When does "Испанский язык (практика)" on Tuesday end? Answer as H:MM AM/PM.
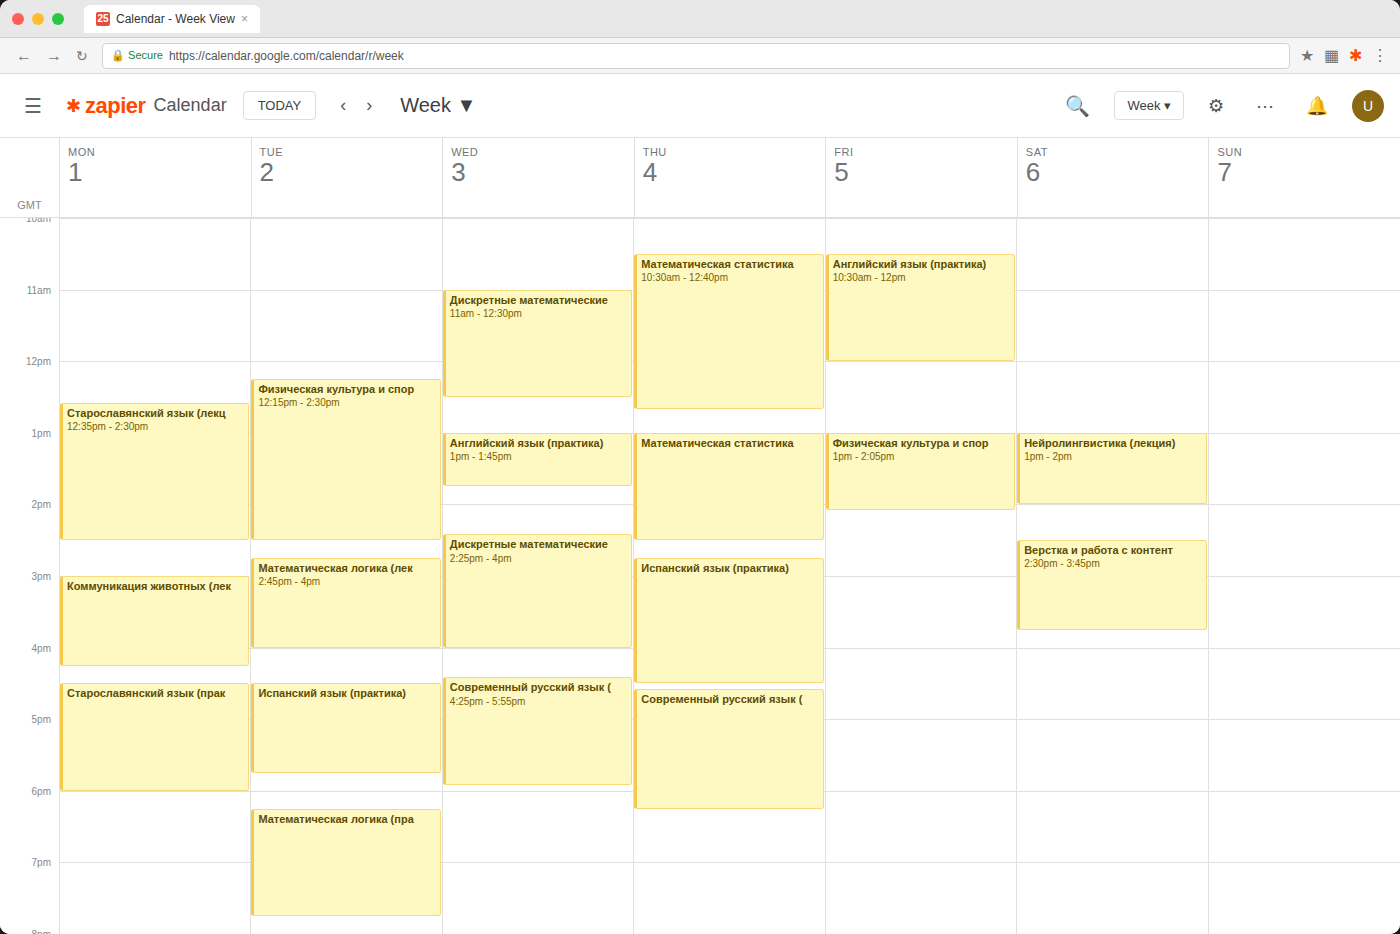
5:45 PM